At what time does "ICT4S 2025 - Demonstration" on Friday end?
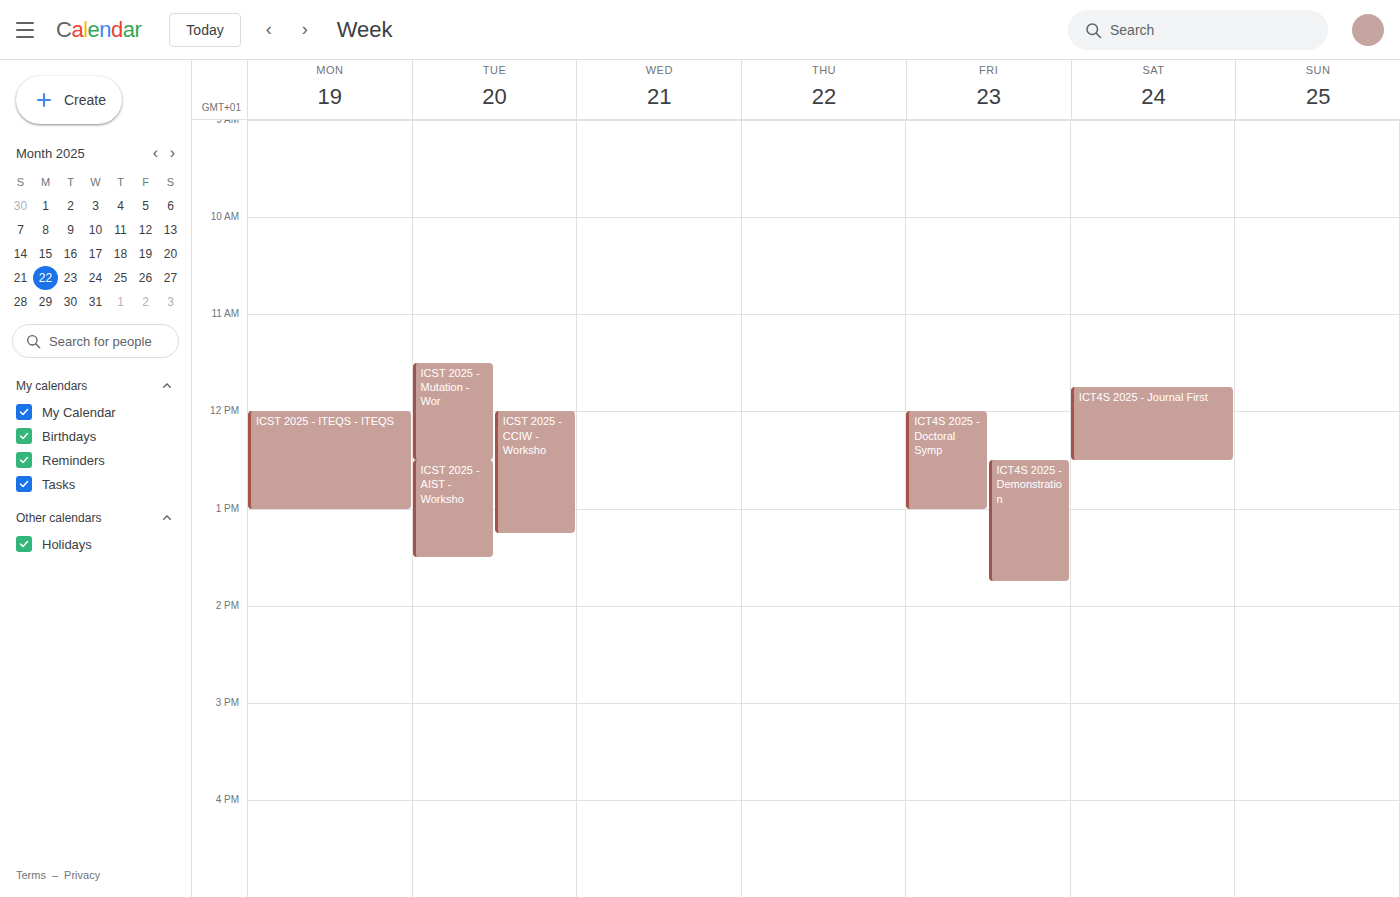
13:45